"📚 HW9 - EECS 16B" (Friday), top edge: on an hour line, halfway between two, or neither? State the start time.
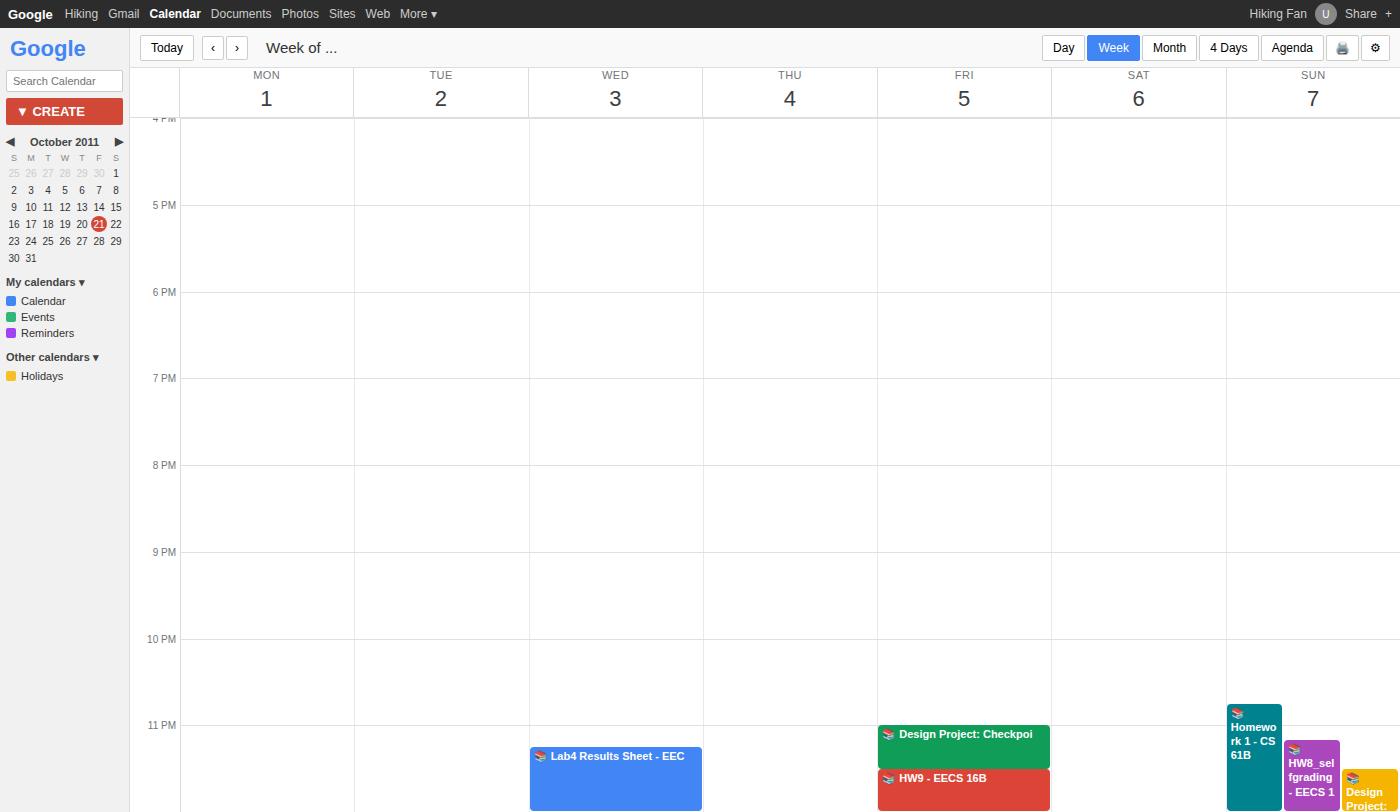
11:30 PM -- halfway between the 11 PM and 12 AM lines.